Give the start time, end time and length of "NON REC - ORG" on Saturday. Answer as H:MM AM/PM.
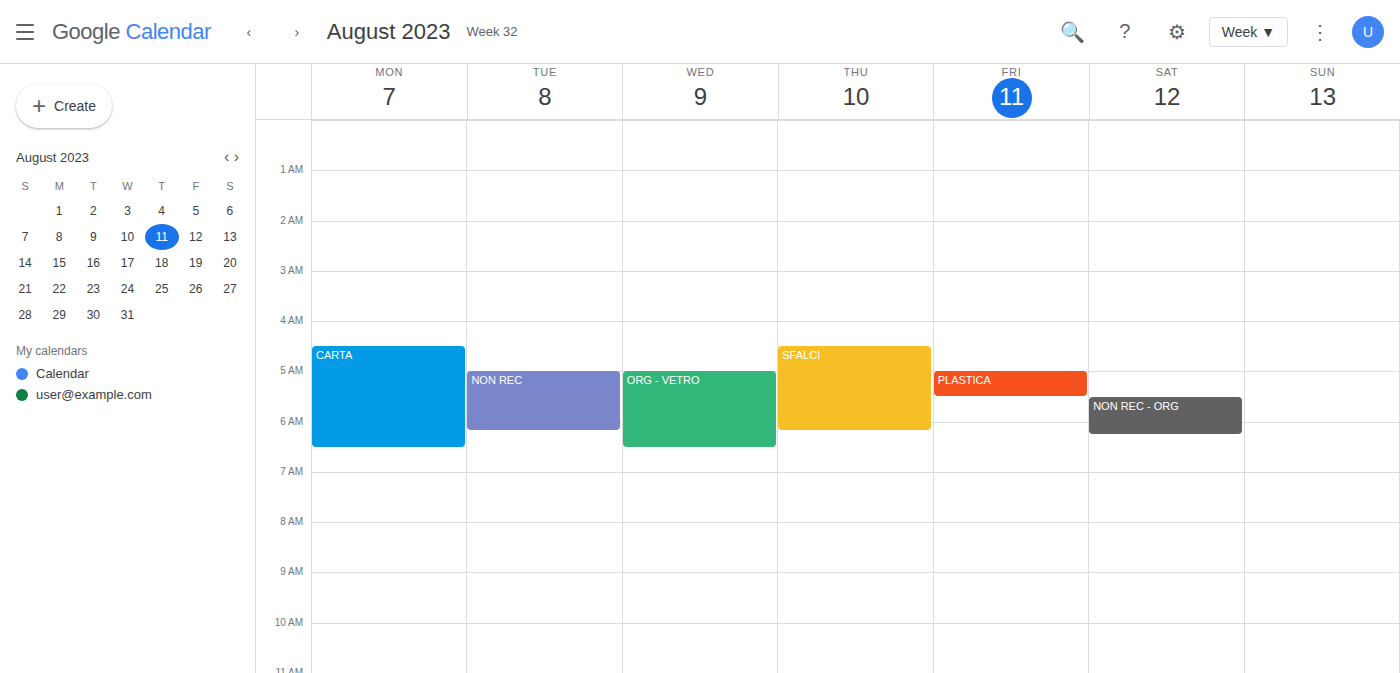
5:30 AM to 6:15 AM, 45 minutes